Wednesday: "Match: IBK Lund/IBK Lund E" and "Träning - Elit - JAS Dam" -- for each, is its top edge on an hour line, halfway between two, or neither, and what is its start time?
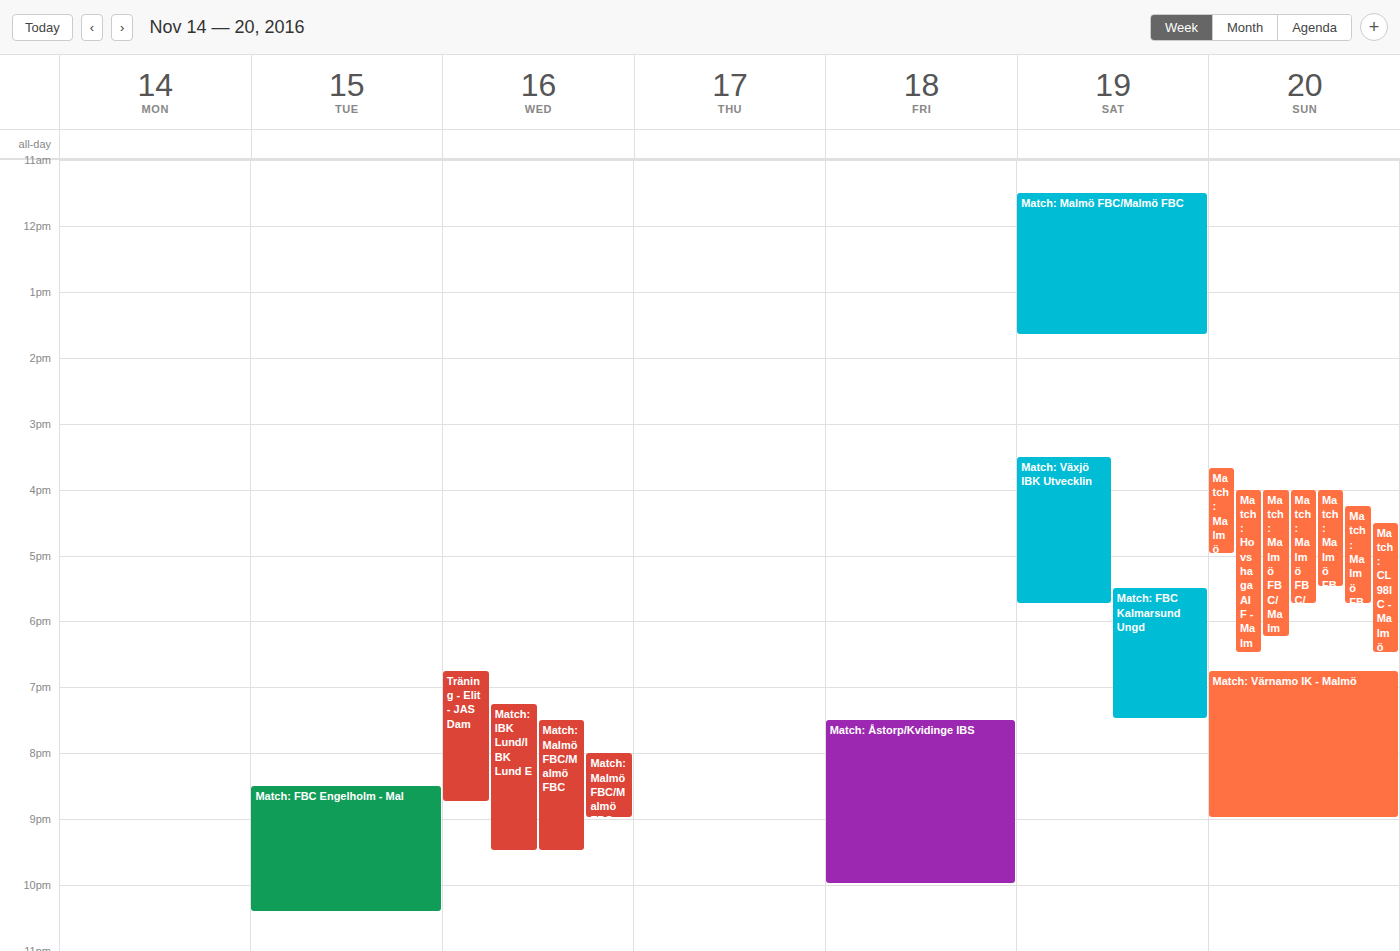
"Match: IBK Lund/IBK Lund E": 19:15, neither: a quarter of the way from the 19:00 line to the 20:00 line. "Träning - Elit - JAS Dam": 18:45, neither: three quarters of the way from the 18:00 line to the 19:00 line.